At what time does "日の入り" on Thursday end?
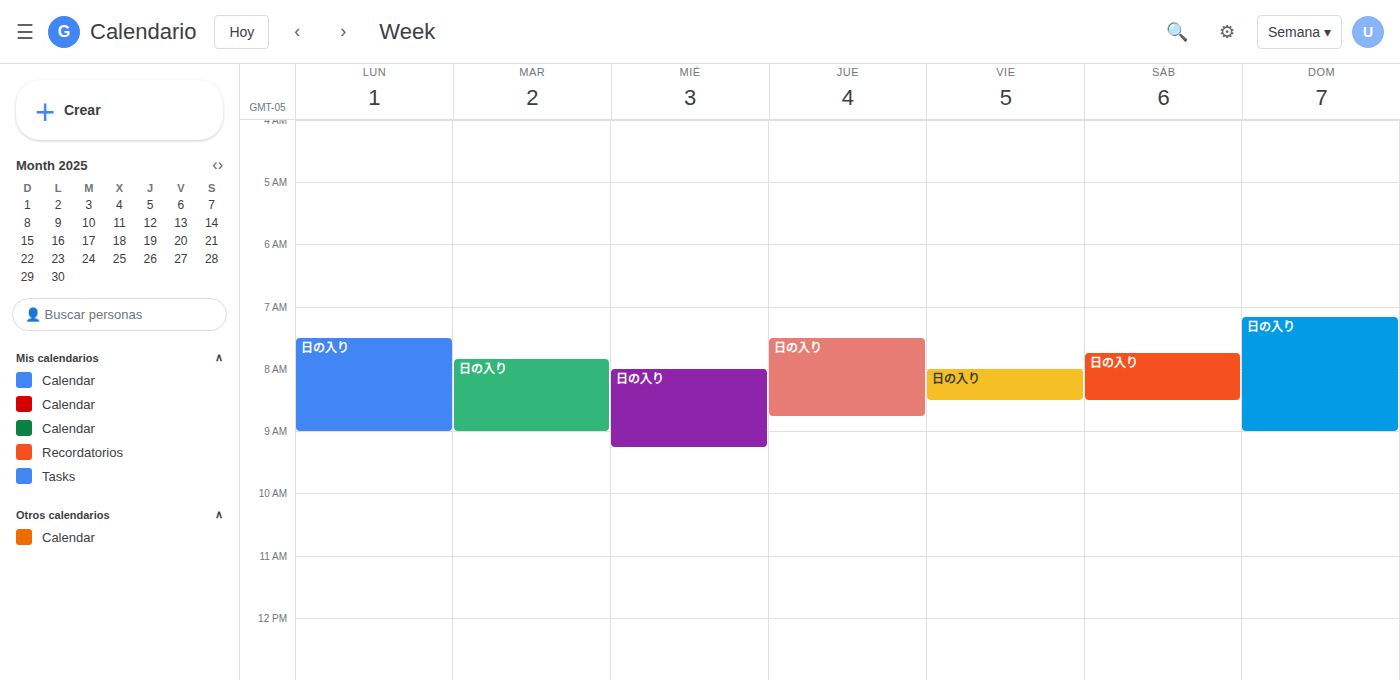
8:45 AM